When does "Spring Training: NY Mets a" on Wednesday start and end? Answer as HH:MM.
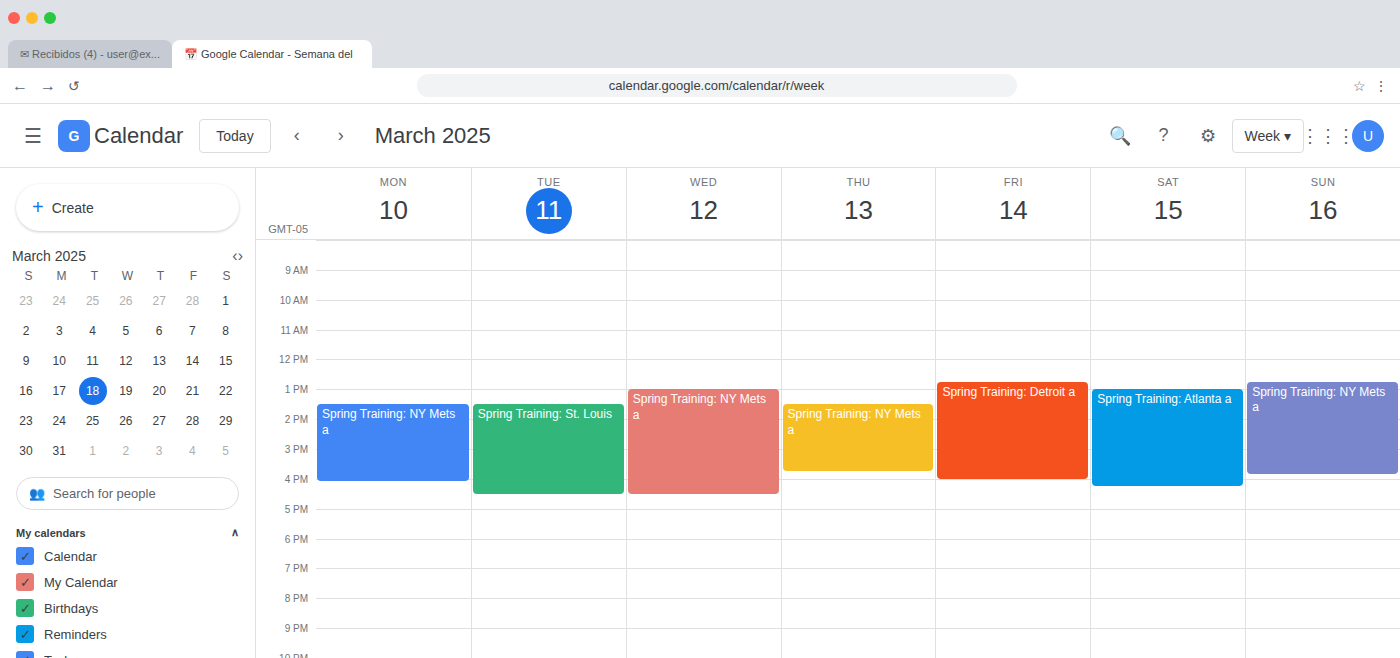
13:00 to 16:30